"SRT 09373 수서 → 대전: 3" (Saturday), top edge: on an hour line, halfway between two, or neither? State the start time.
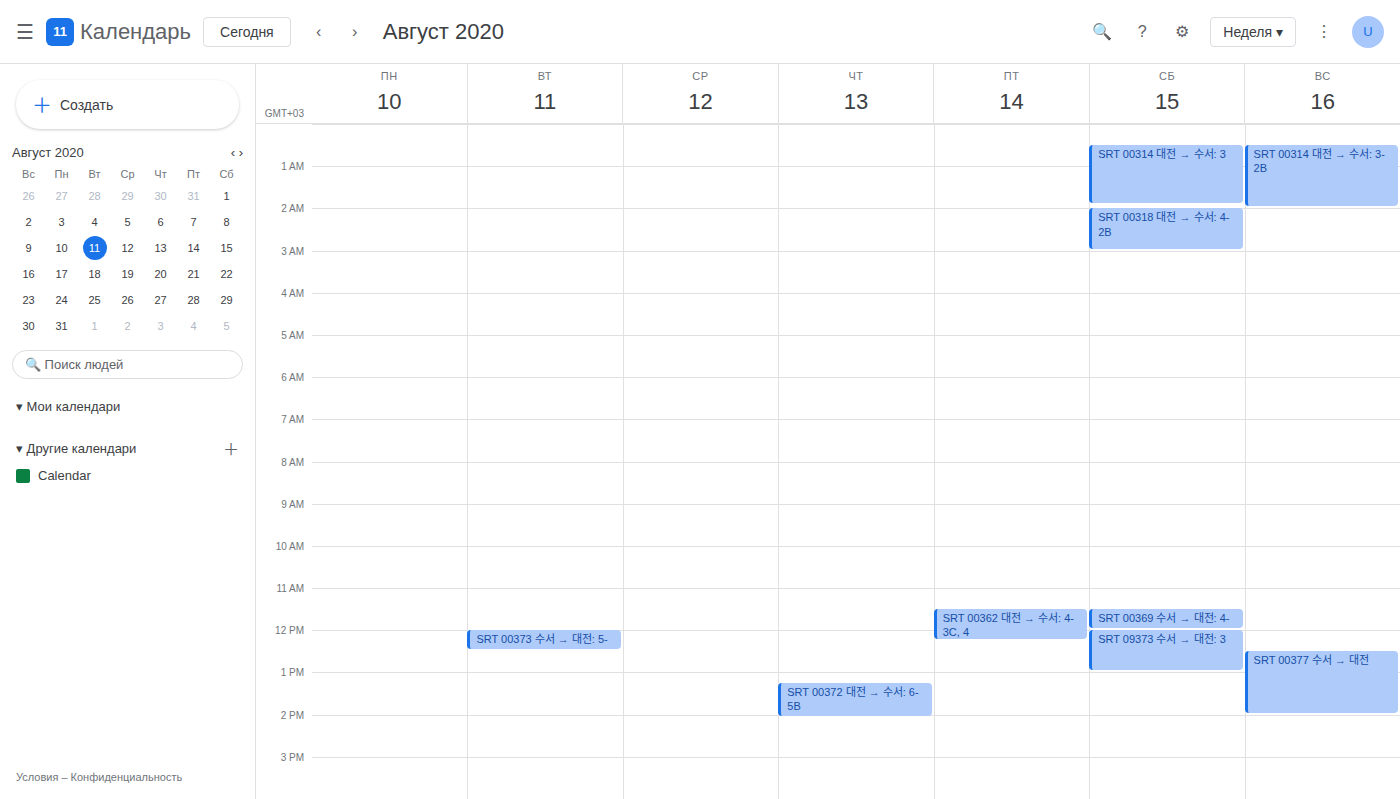
12:00 PM -- exactly on the 12 PM line.